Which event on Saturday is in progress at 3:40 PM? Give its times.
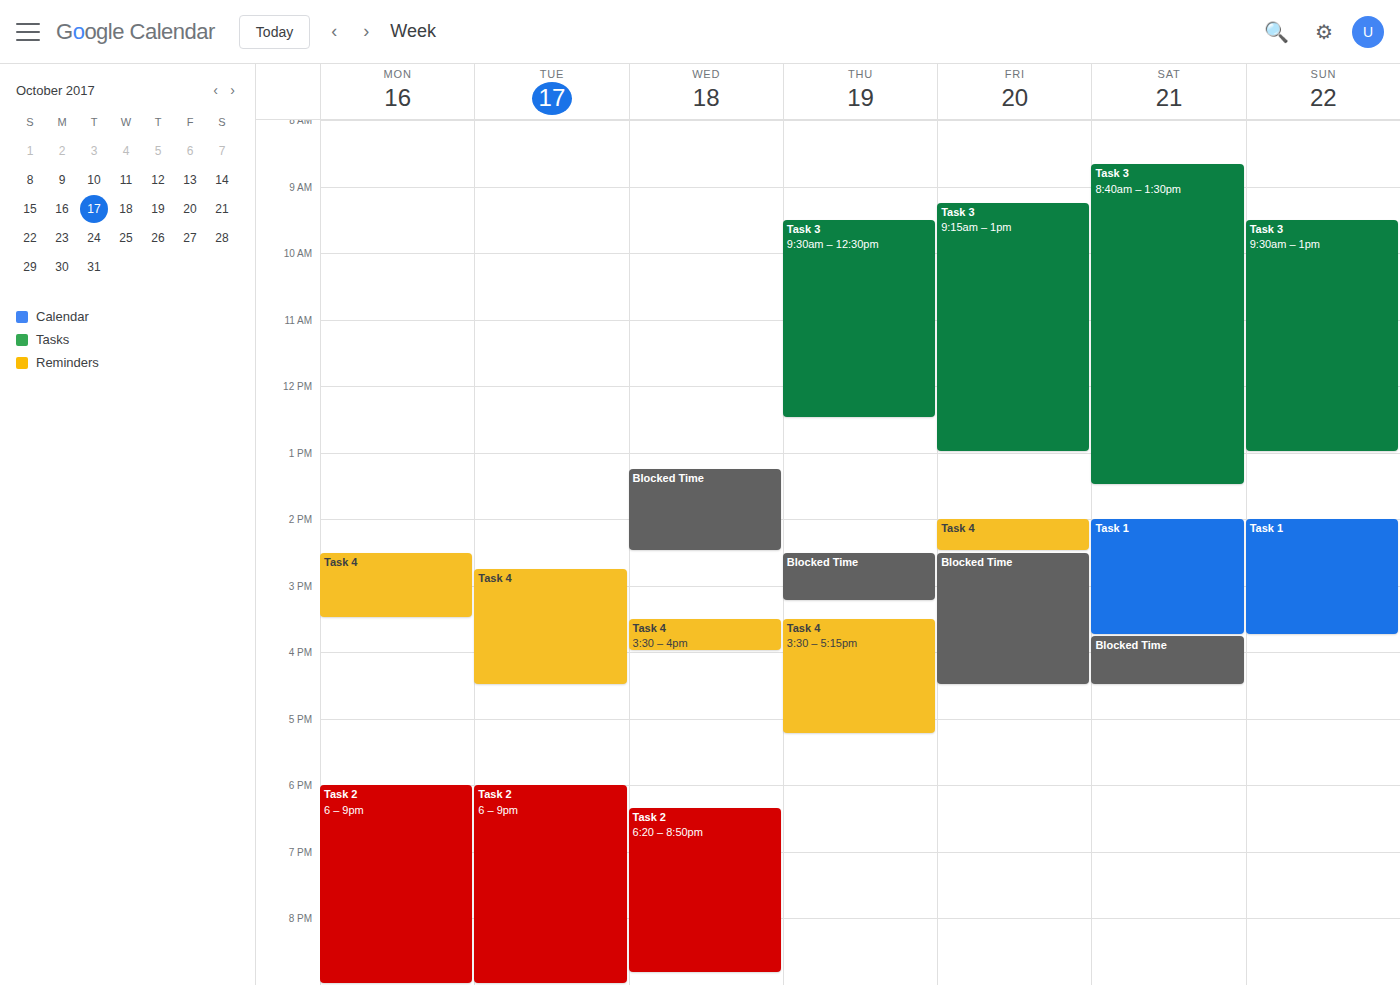
"Task 1", 2:00 PM to 3:45 PM